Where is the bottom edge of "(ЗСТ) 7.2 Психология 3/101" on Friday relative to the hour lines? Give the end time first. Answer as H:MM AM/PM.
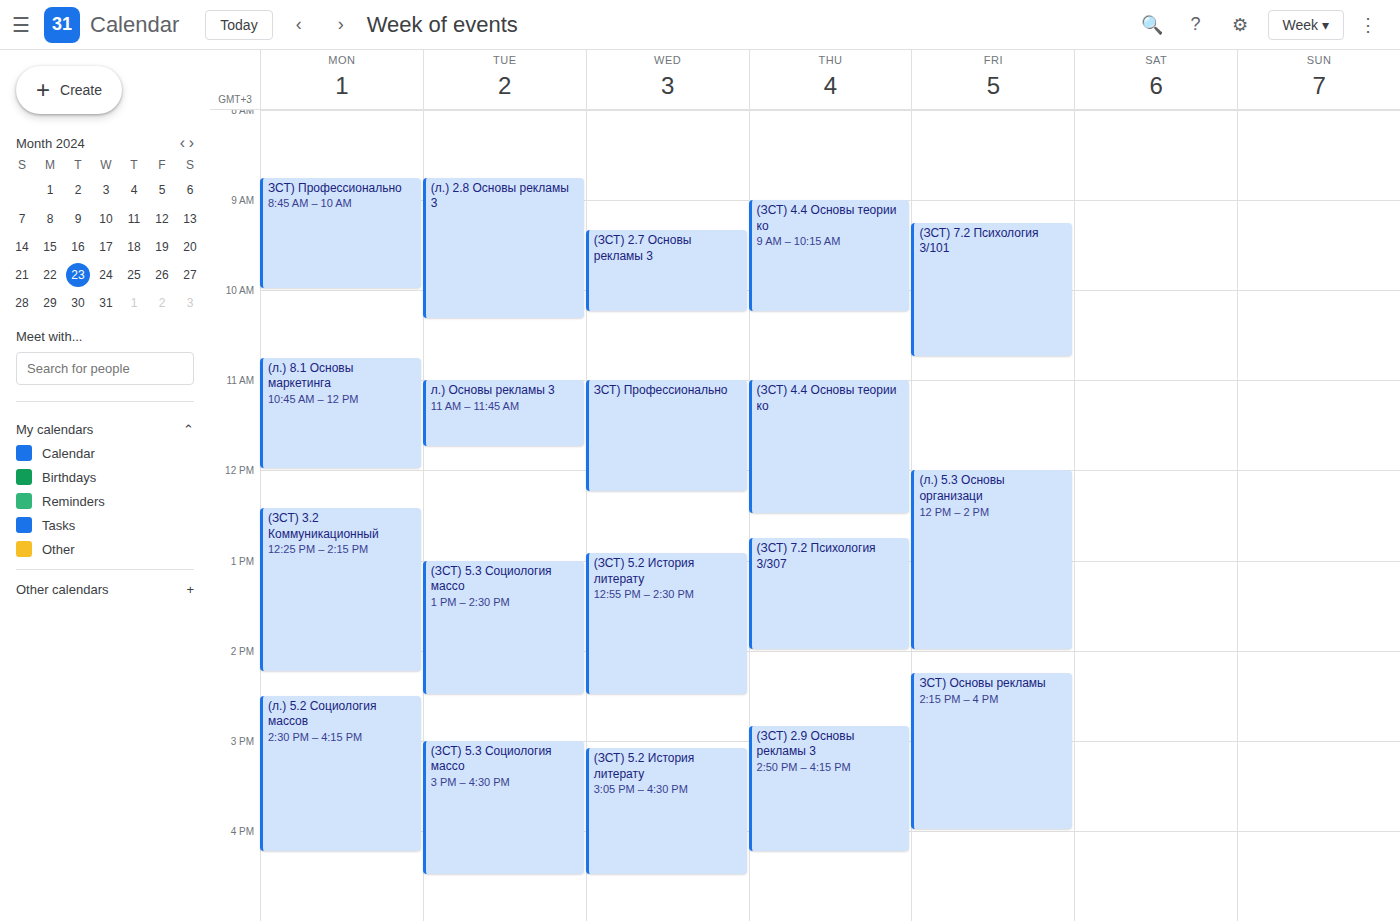
10:45 AM -- neither: three quarters of the way from the 10 AM line to the 11 AM line.